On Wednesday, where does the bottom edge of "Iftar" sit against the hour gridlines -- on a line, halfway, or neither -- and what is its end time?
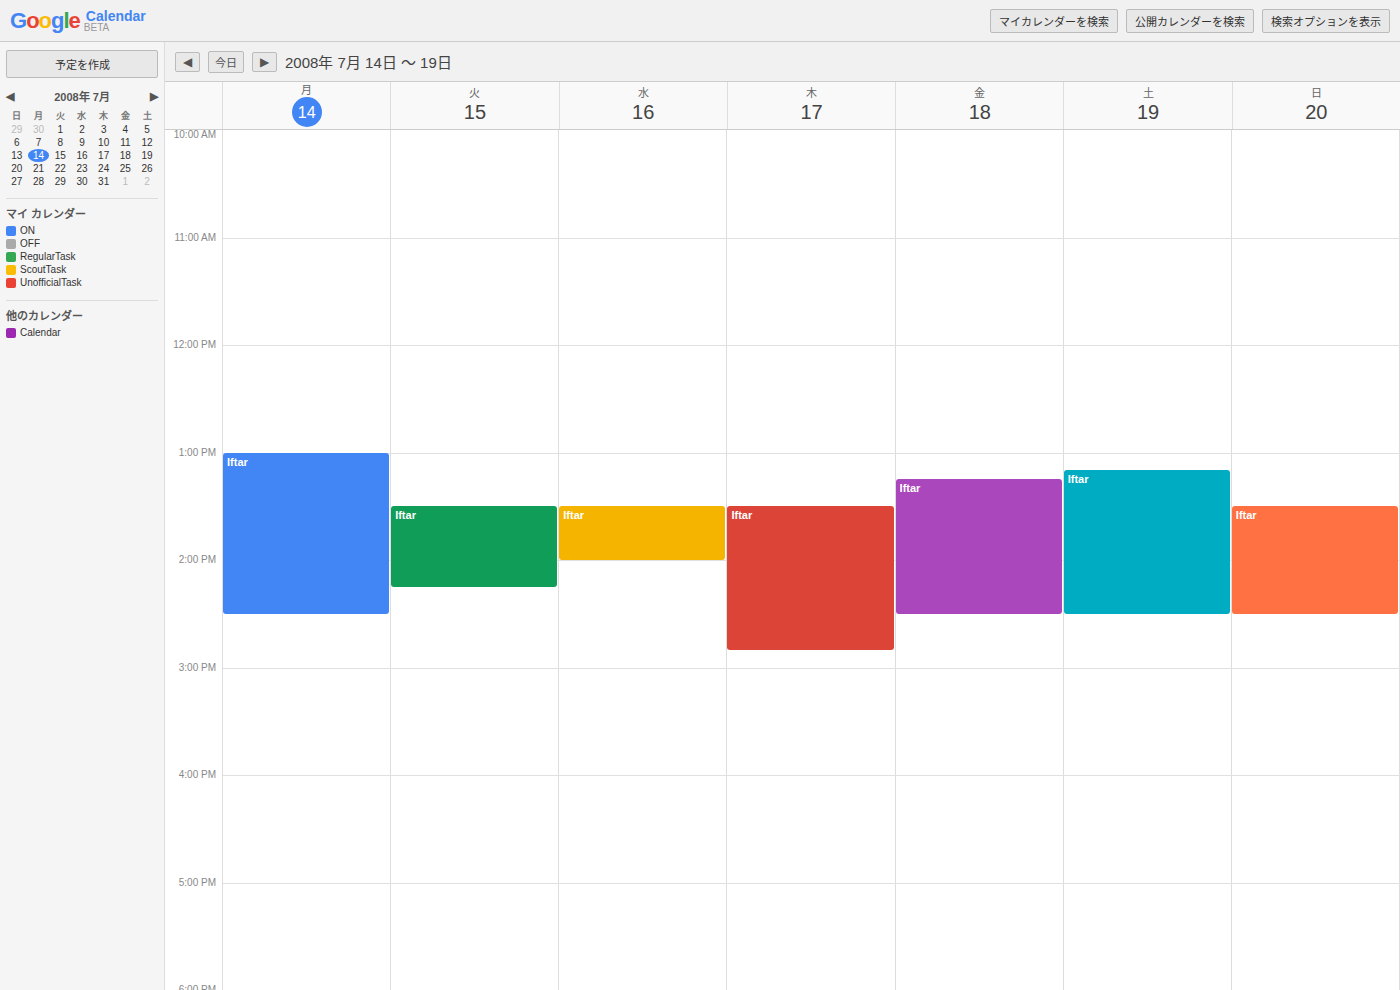
2:00 PM -- exactly on the 2 PM line.